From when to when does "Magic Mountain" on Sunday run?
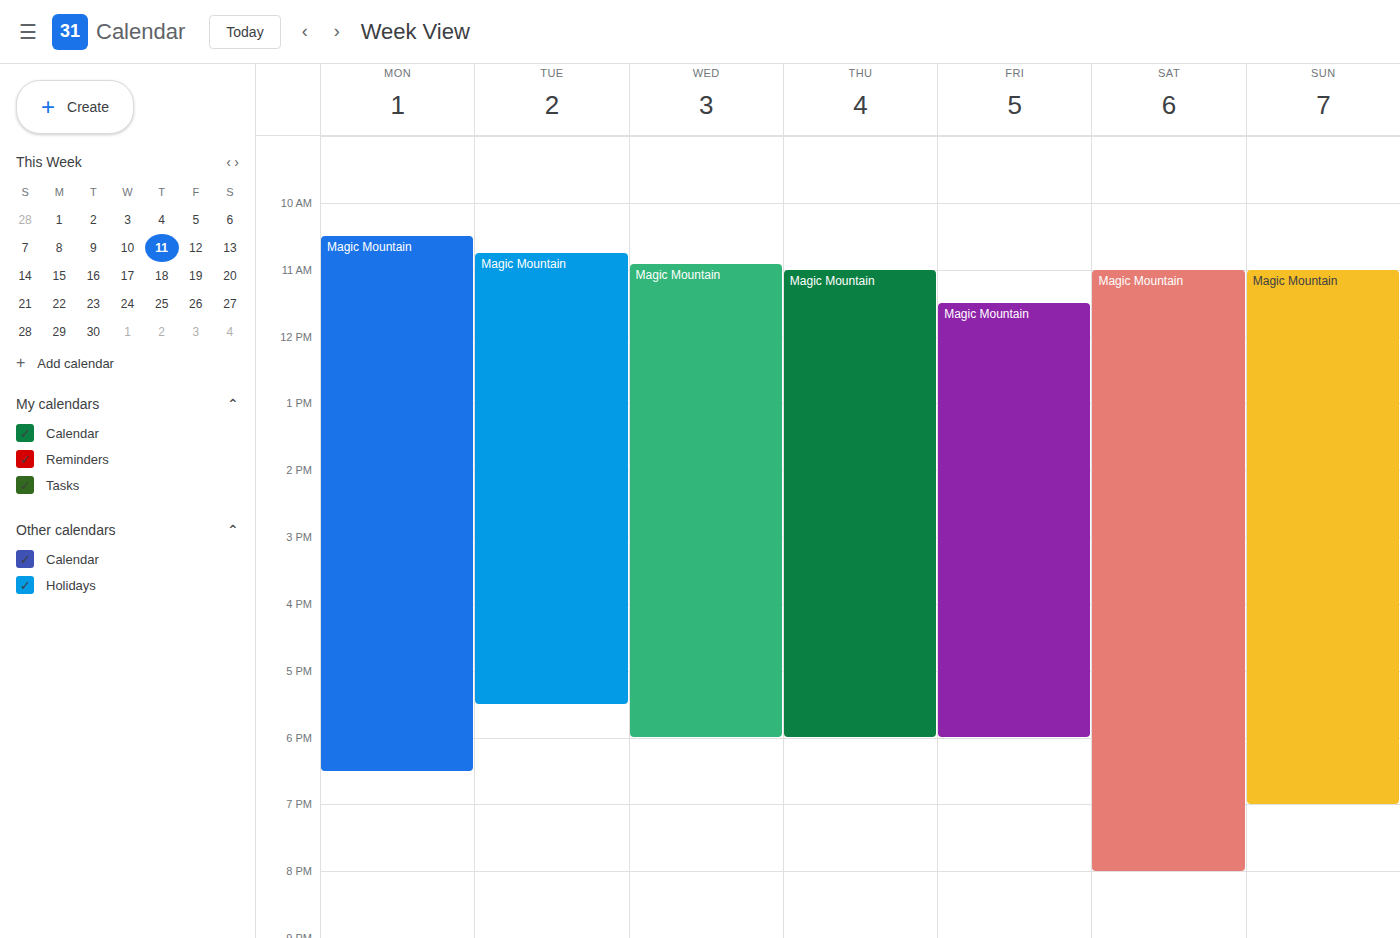
11:00 AM to 7:00 PM